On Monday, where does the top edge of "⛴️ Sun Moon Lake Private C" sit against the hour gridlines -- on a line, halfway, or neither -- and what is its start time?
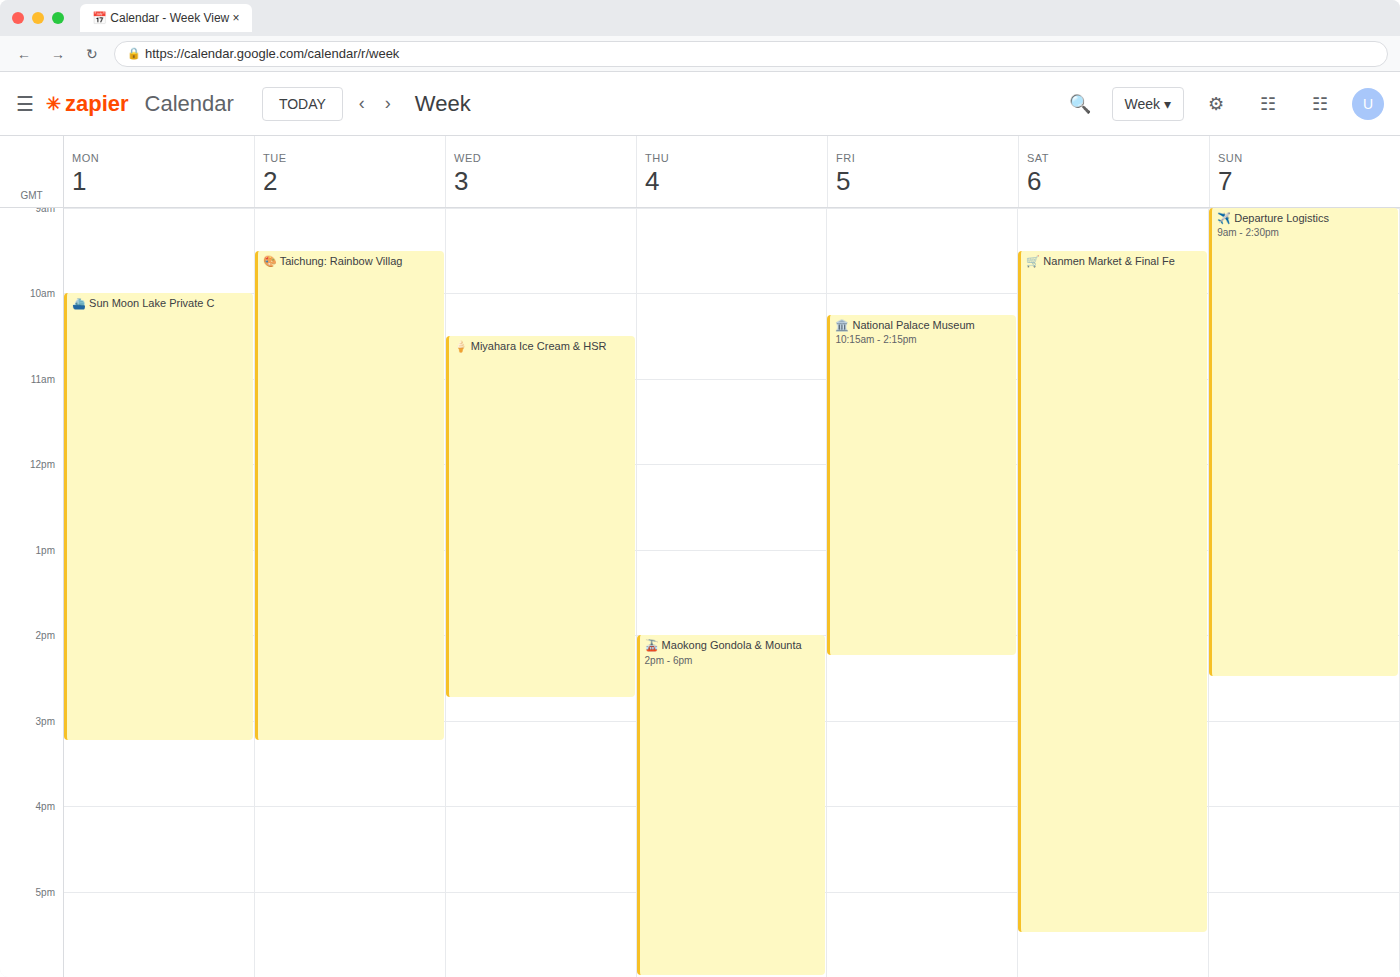
10:00 AM -- exactly on the 10 AM line.